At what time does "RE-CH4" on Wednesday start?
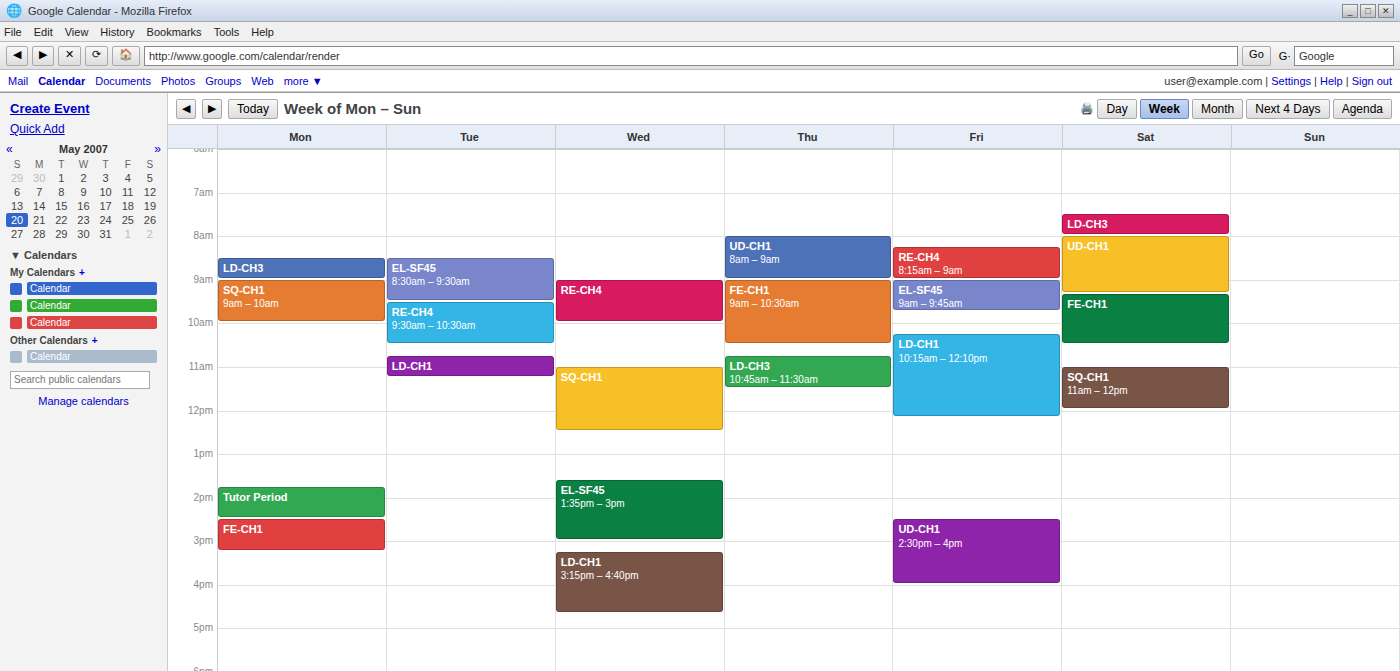
9:00 AM